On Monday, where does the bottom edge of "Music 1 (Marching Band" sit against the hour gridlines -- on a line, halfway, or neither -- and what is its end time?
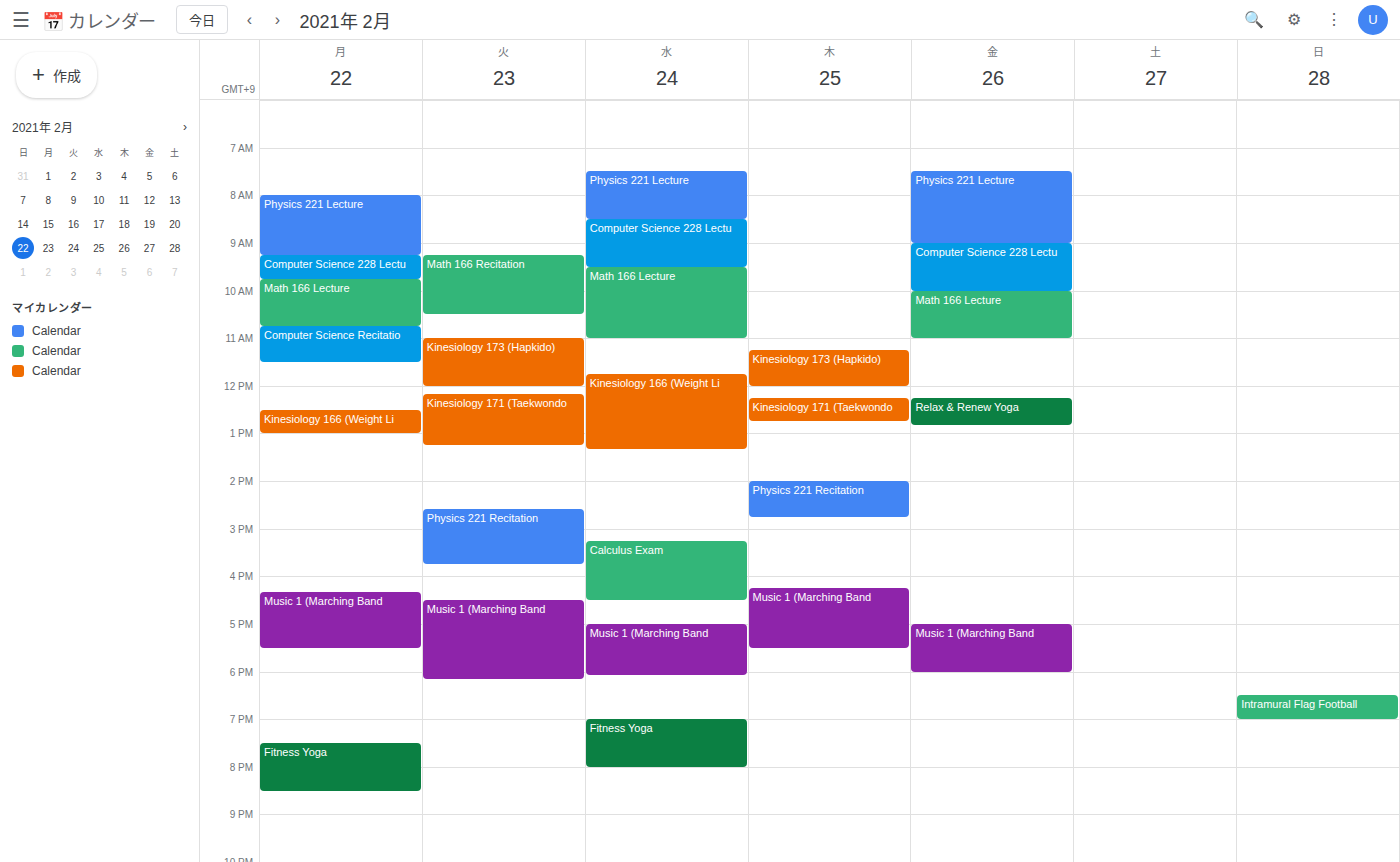
5:30 PM -- halfway between the 5 PM and 6 PM lines.